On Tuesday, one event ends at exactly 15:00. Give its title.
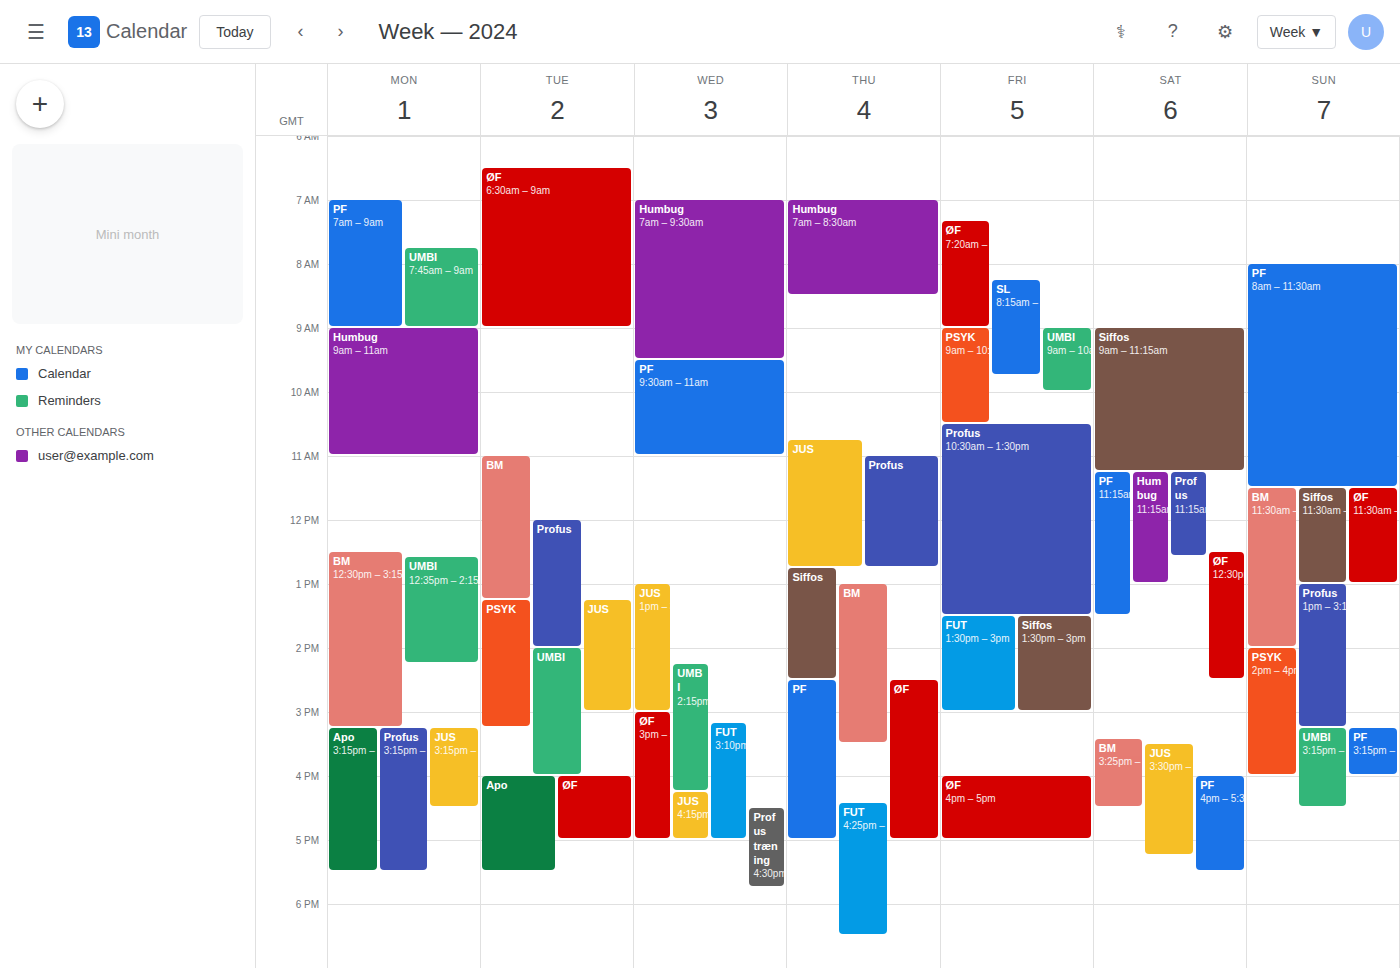
"JUS"